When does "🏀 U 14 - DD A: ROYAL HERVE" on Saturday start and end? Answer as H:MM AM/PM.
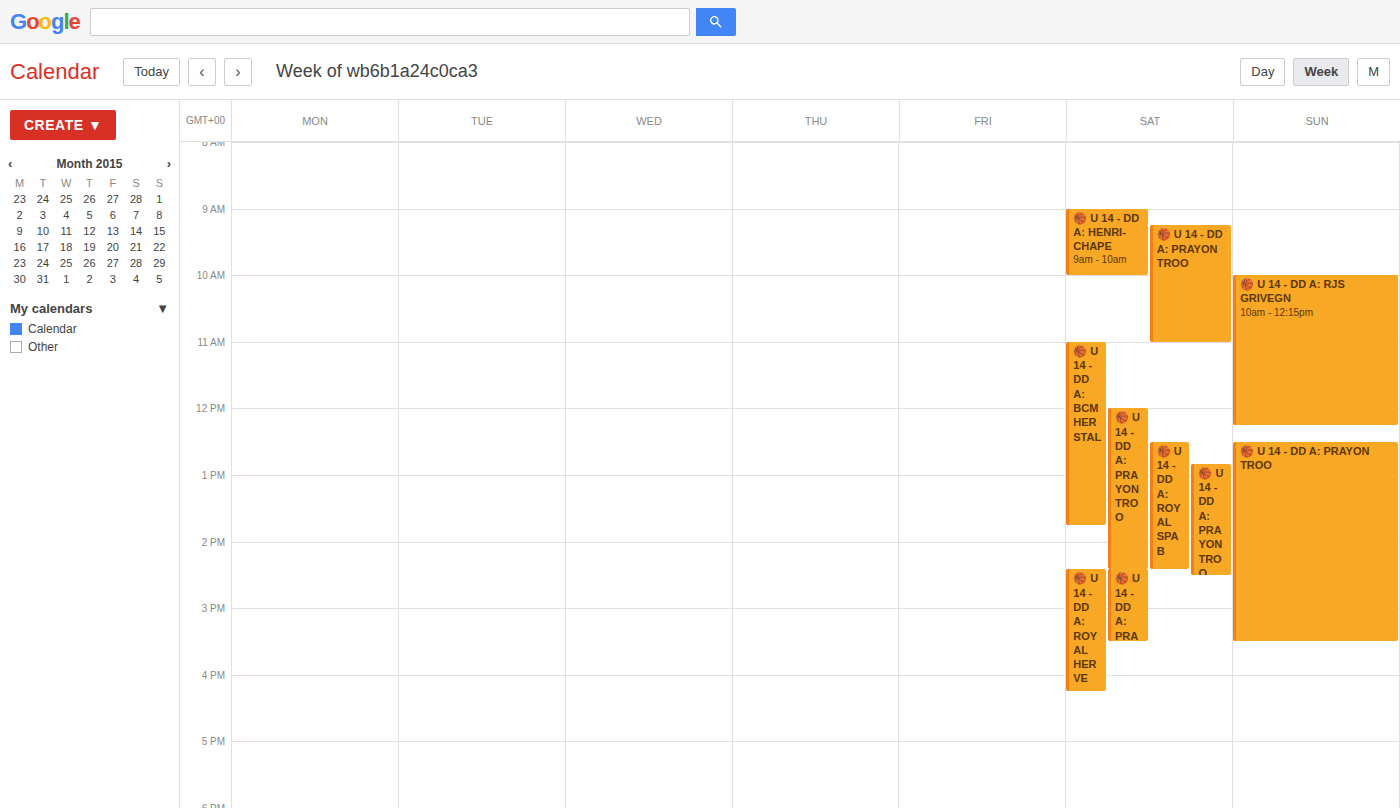
2:25 PM to 4:15 PM